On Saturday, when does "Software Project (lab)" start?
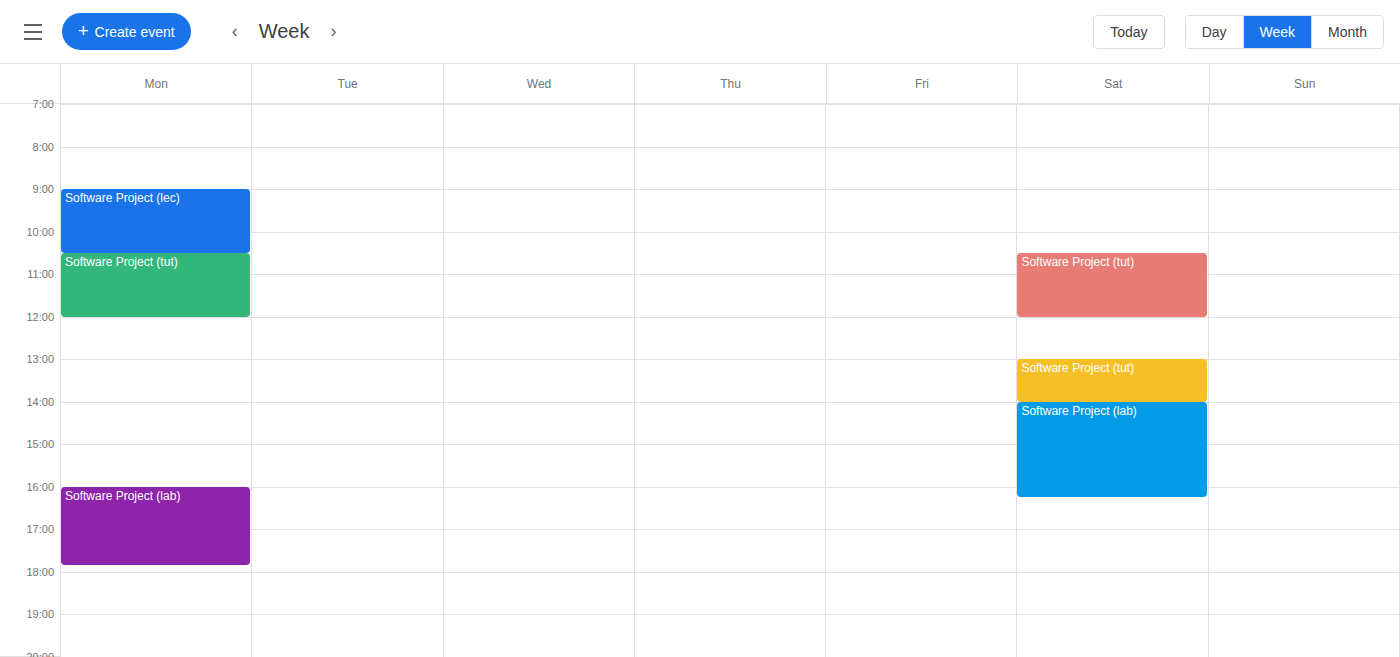
2:00 PM